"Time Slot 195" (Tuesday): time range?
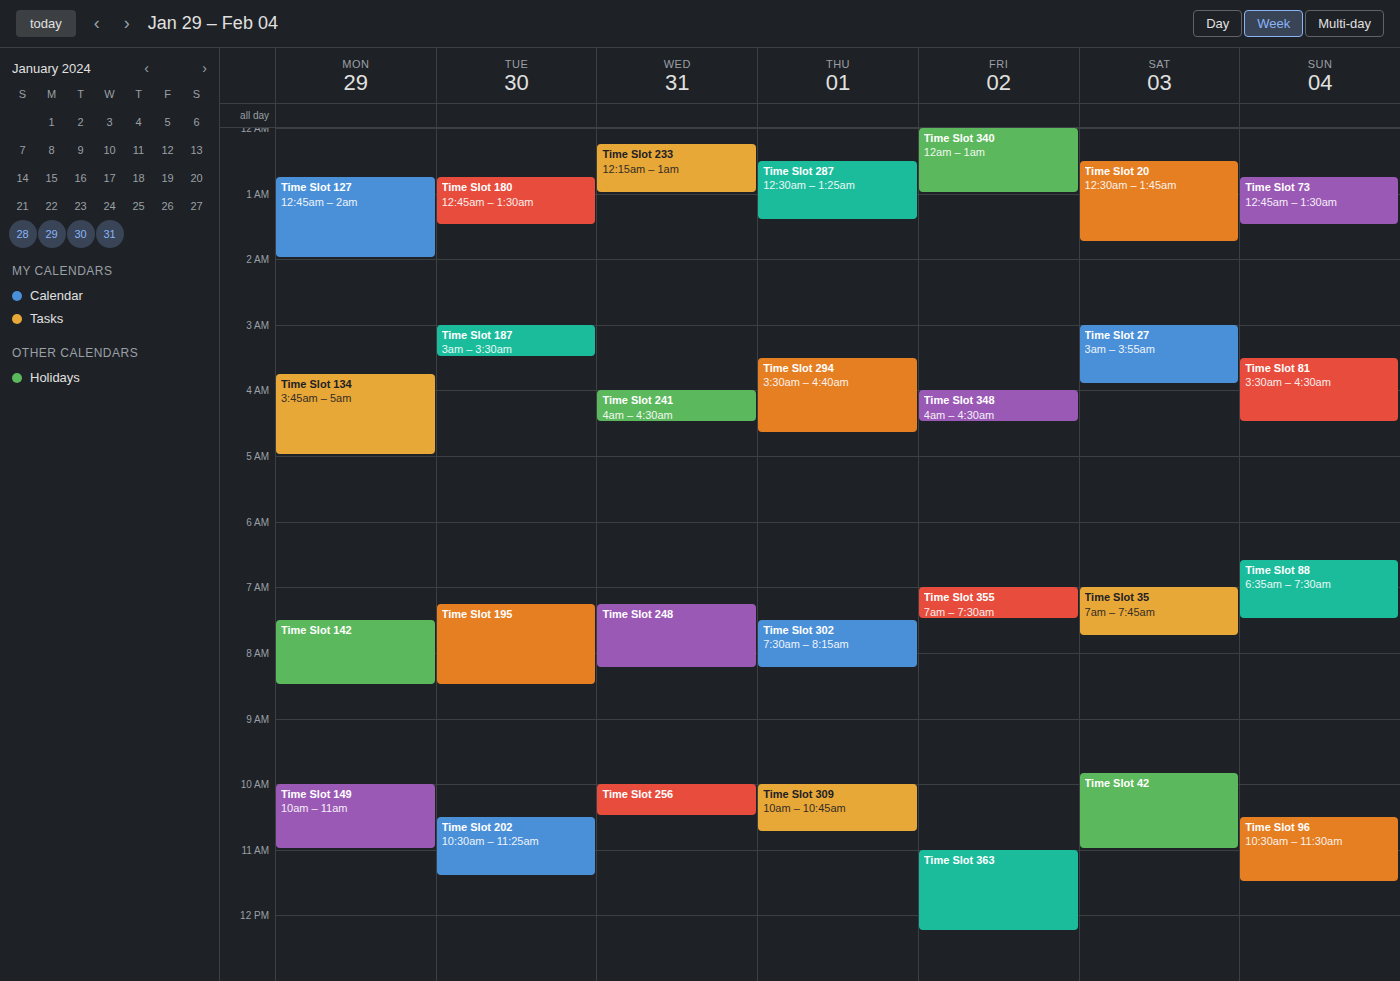
7:15 AM to 8:30 AM